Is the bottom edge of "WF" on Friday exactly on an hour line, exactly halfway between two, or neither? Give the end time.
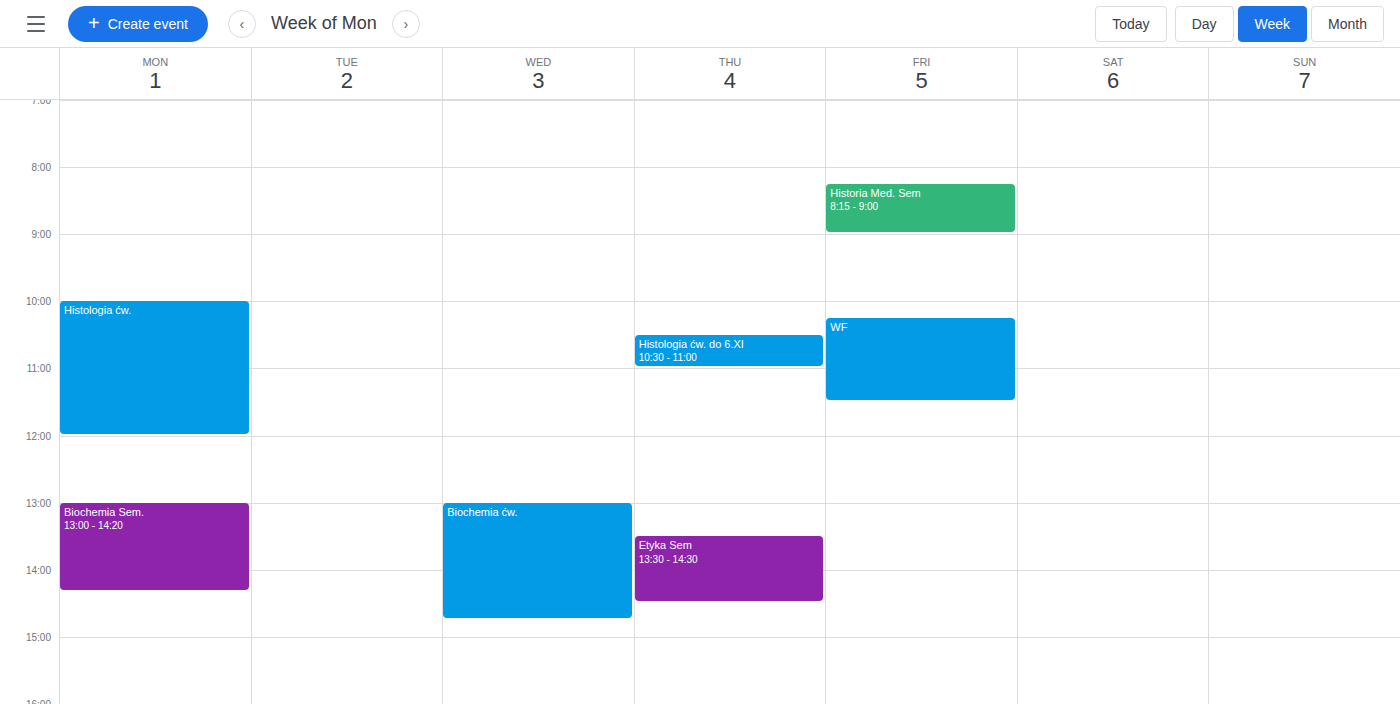
11:30 AM -- halfway between the 11 AM and 12 PM lines.